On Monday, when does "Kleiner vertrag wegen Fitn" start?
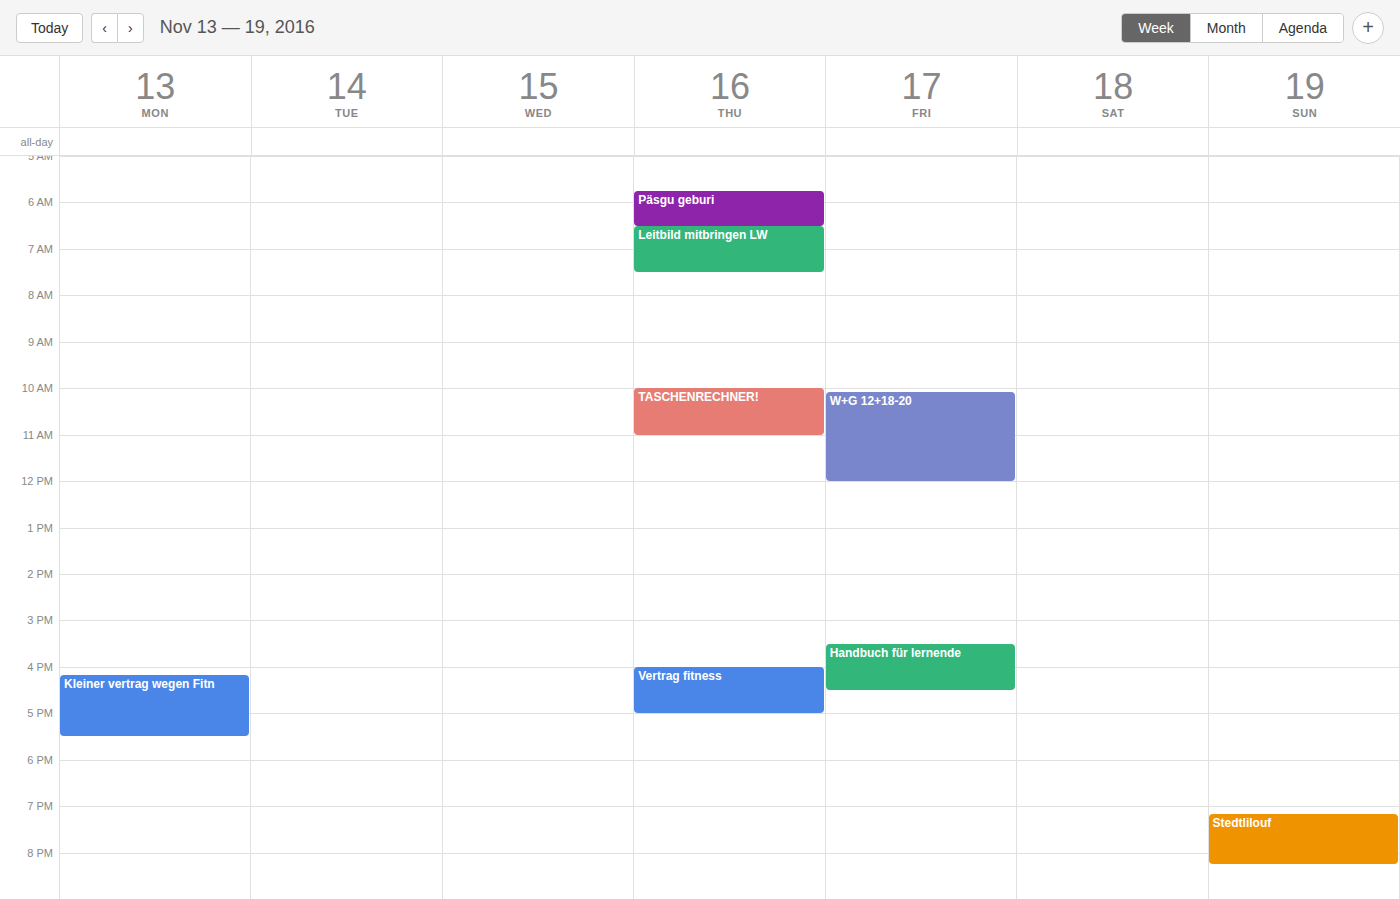
4:10 PM